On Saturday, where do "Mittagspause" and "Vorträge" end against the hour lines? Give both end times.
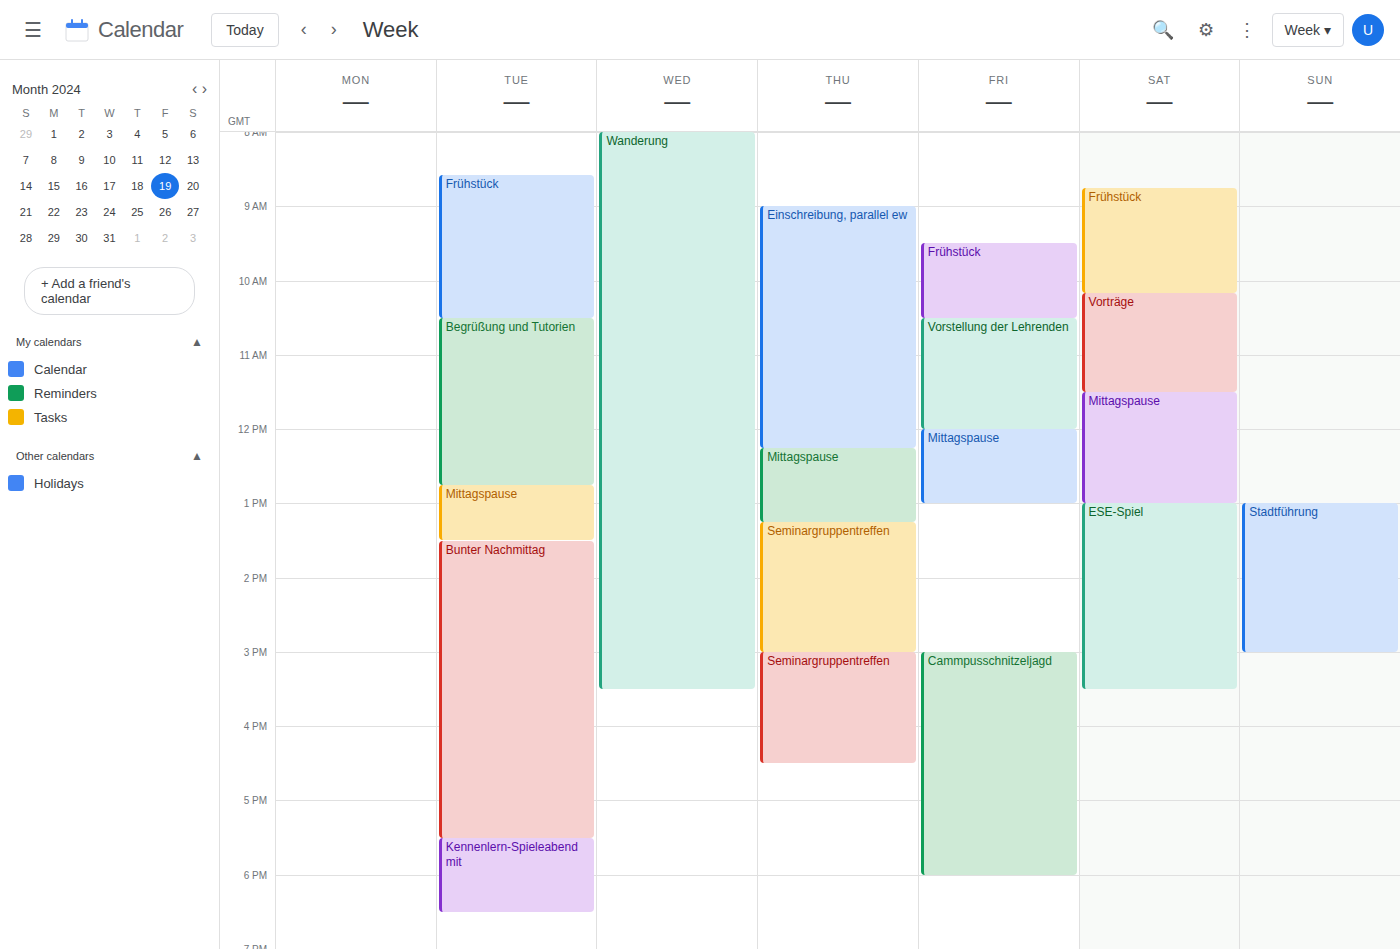
"Mittagspause": 1:00 PM, exactly on the 1 PM line. "Vorträge": 11:30 AM, halfway between the 11 AM and 12 PM lines.